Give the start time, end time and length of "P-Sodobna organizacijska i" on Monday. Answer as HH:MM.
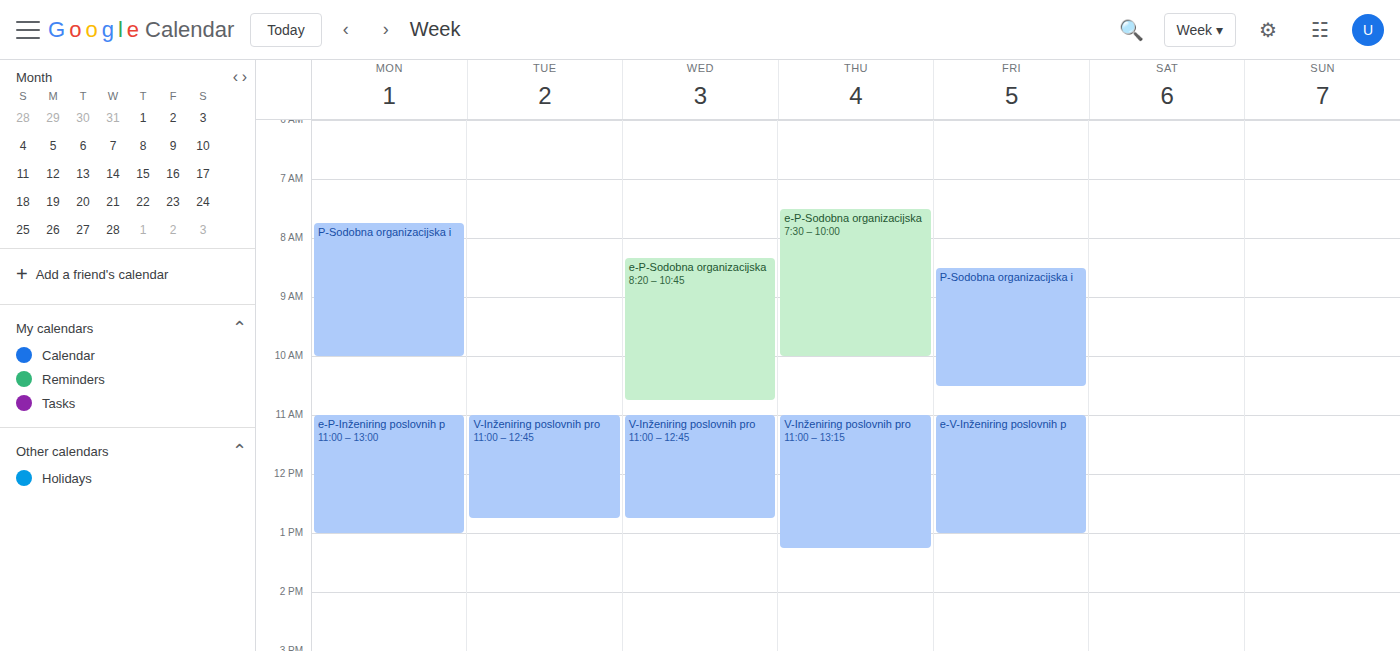
07:45 to 10:00, 2 hours 15 minutes